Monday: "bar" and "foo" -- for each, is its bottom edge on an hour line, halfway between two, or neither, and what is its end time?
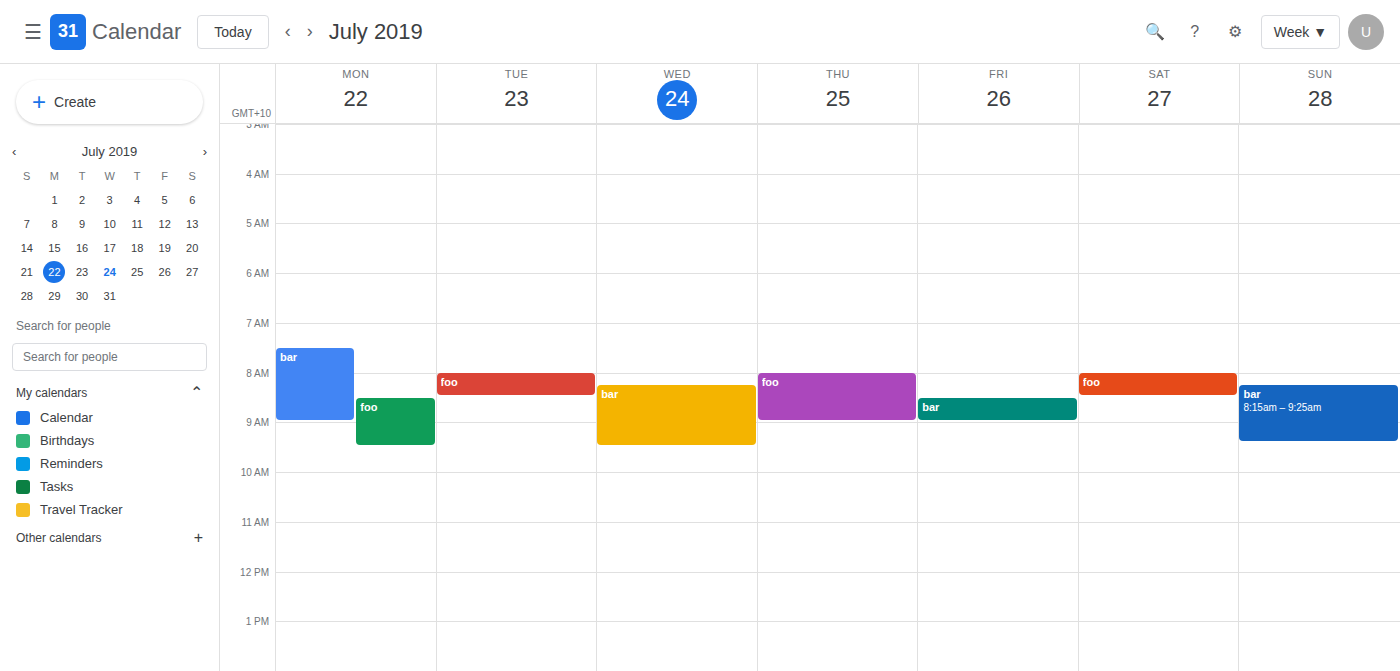
"bar": 09:00, exactly on the 09:00 line. "foo": 09:30, halfway between the 09:00 and 10:00 lines.